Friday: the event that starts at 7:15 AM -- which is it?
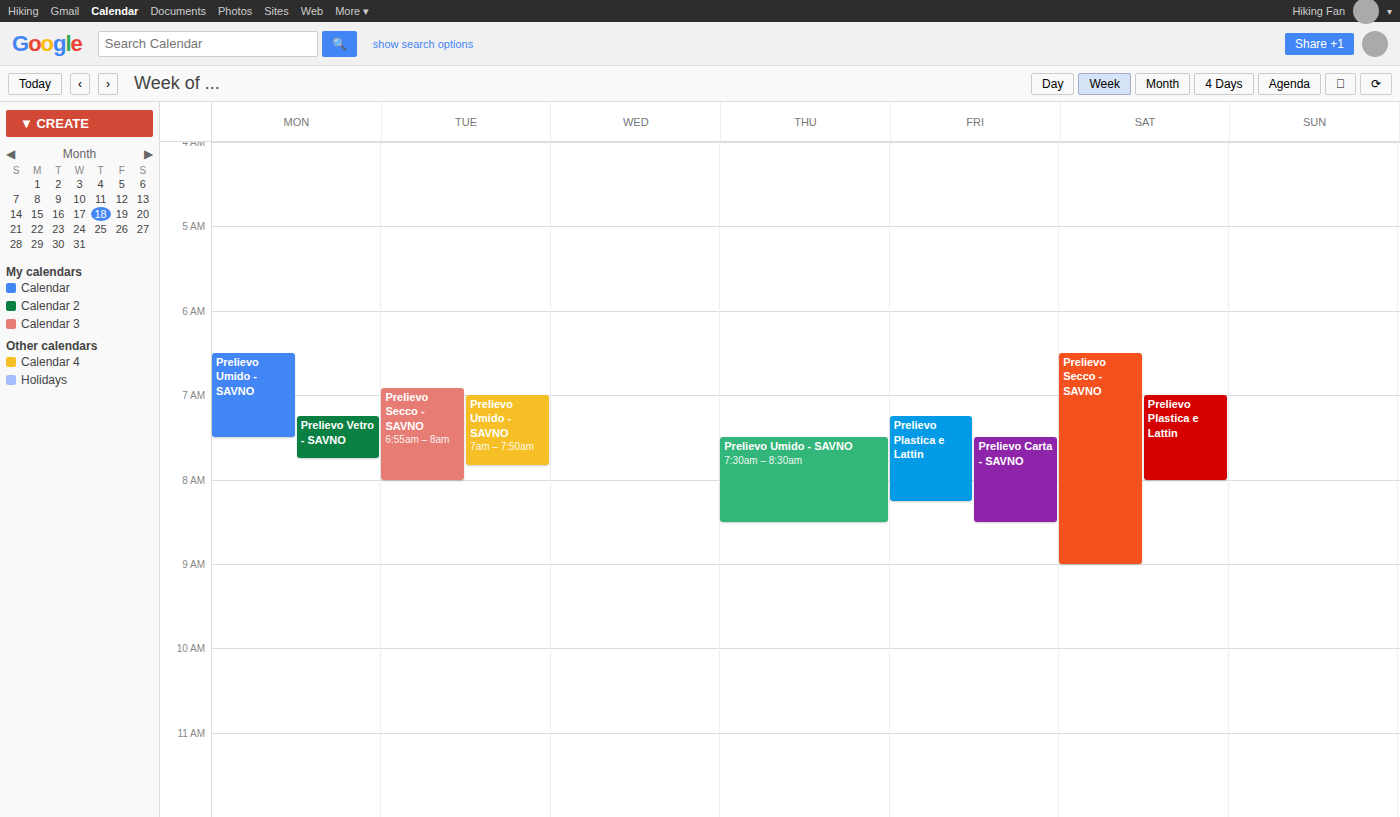
"Prelievo Plastica e Lattin"